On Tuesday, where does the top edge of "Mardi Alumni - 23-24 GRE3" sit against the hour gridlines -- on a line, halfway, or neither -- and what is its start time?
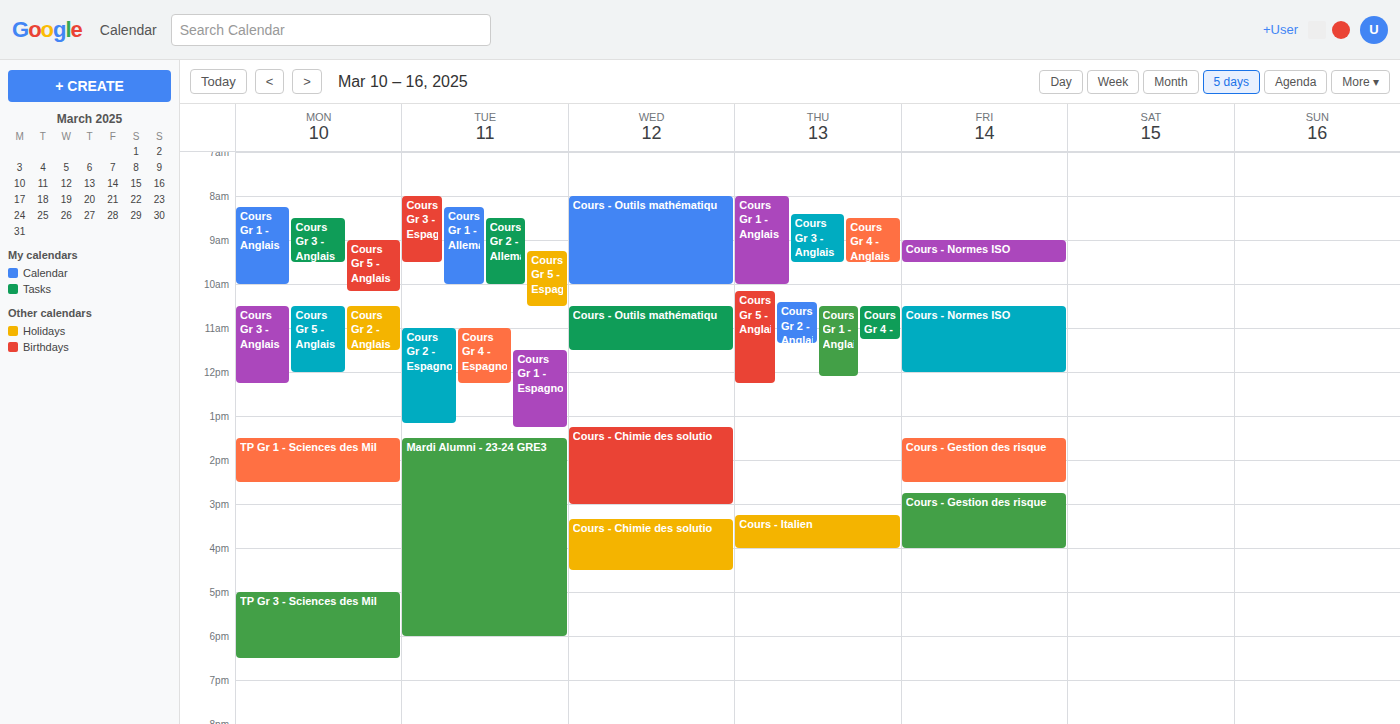
1:30 PM -- halfway between the 1 PM and 2 PM lines.